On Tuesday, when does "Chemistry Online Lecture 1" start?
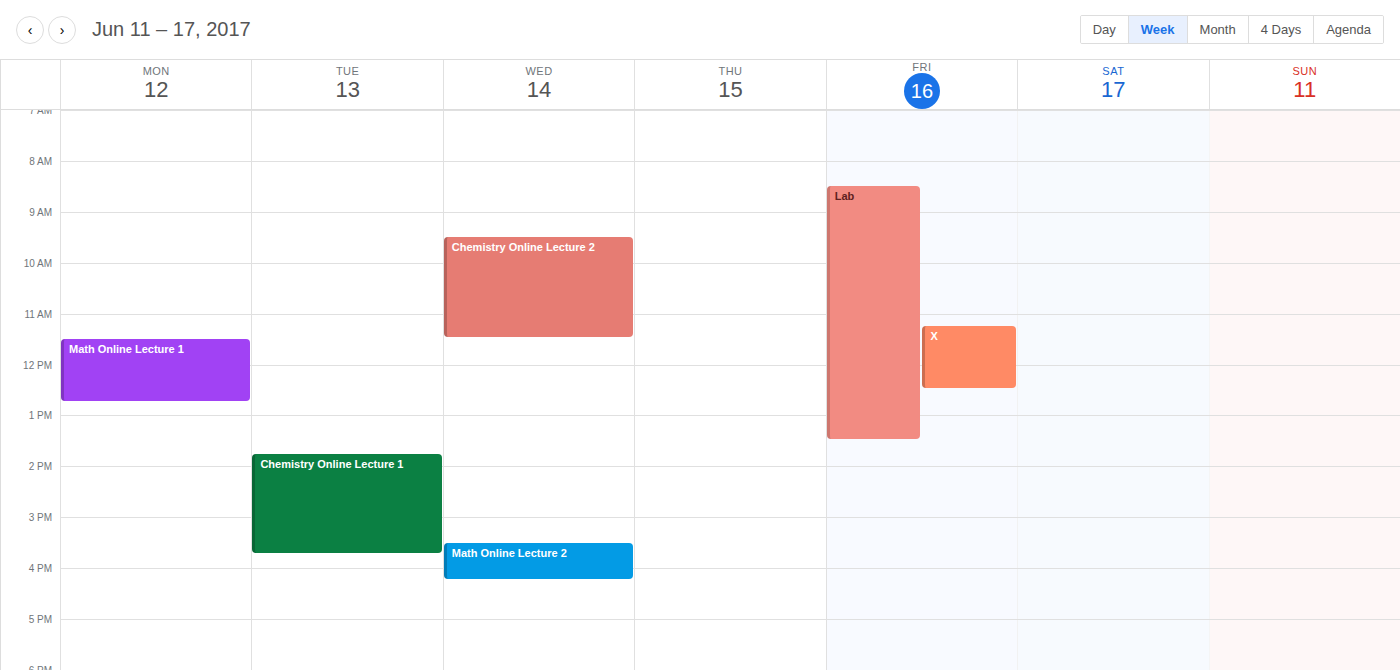
1:45 PM